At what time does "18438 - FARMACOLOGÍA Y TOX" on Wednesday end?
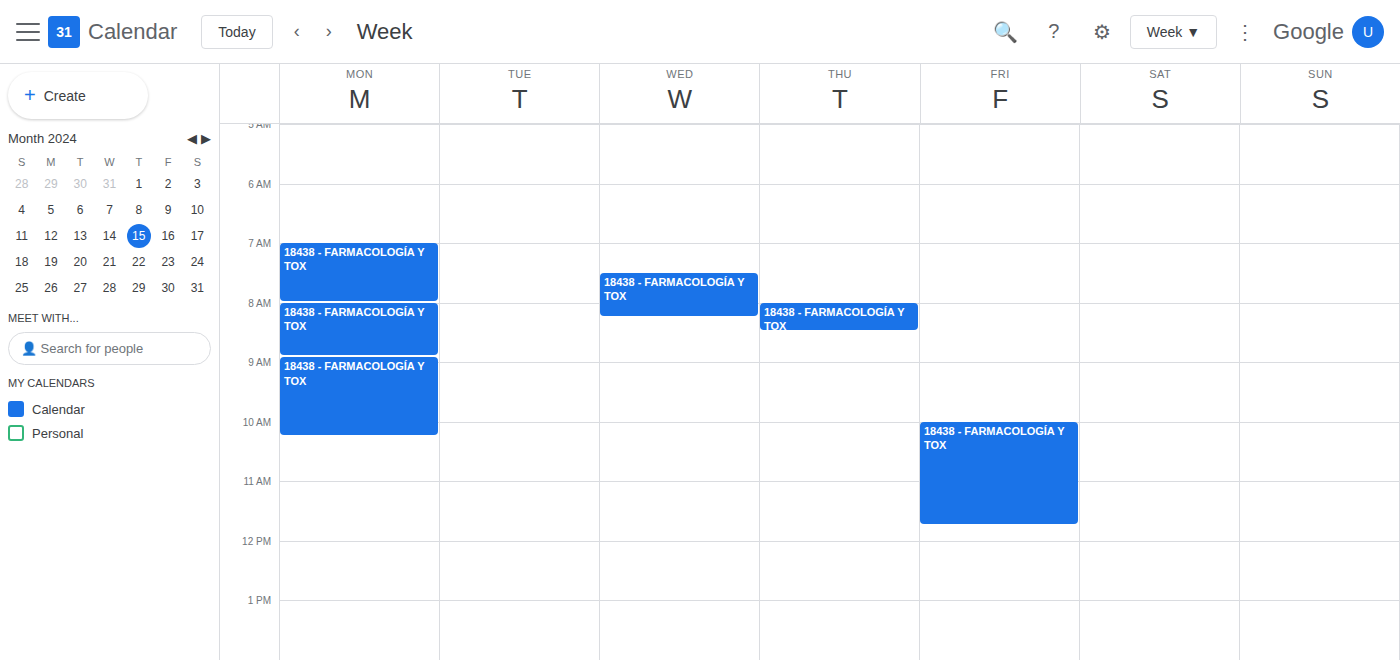
08:15